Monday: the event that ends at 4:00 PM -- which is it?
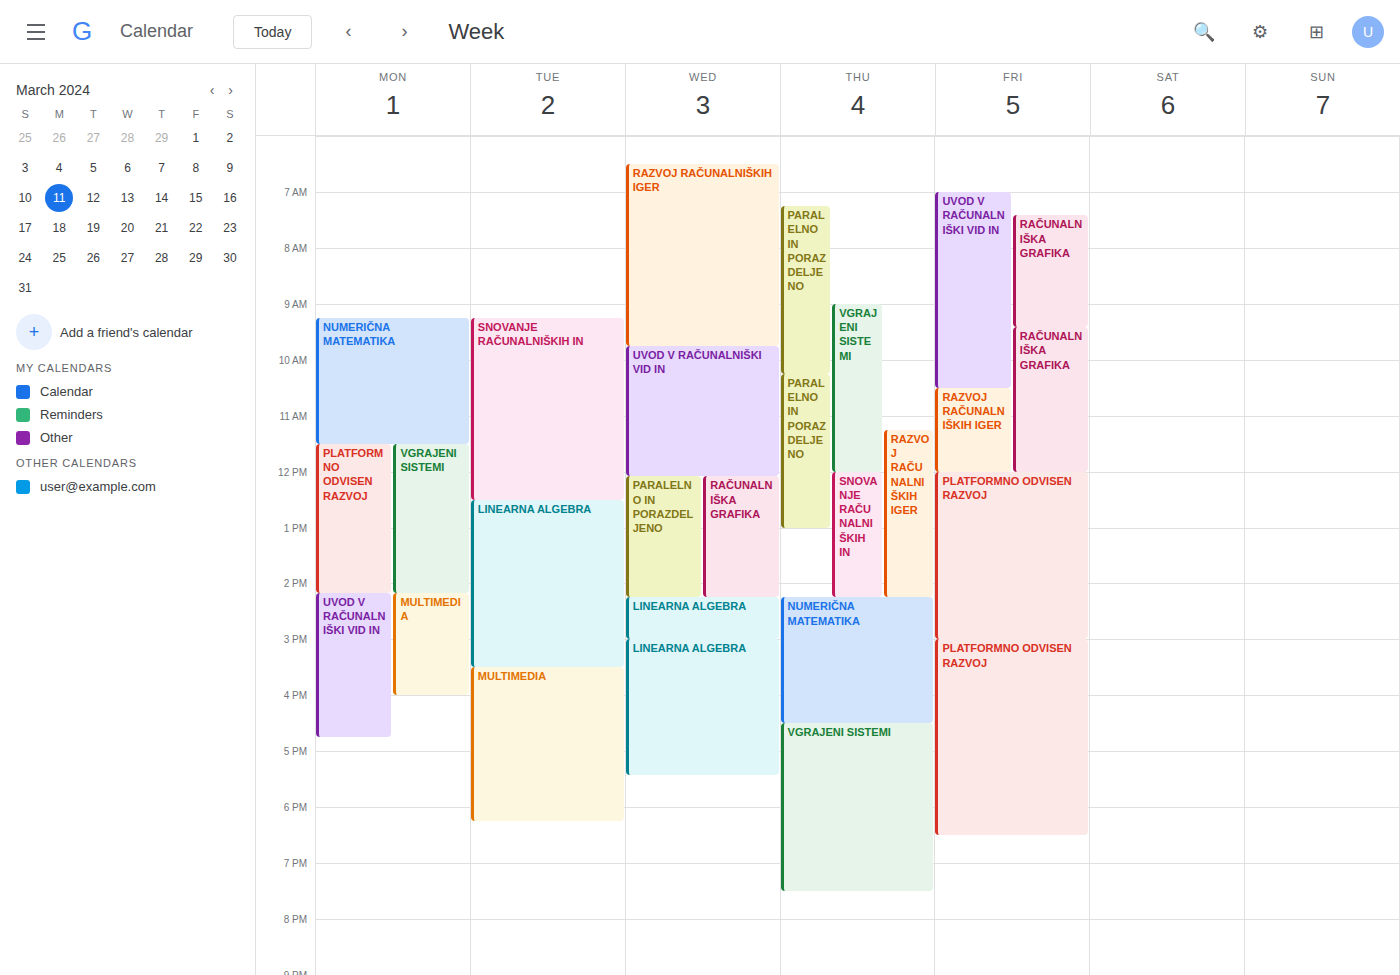
"MULTIMEDIA"